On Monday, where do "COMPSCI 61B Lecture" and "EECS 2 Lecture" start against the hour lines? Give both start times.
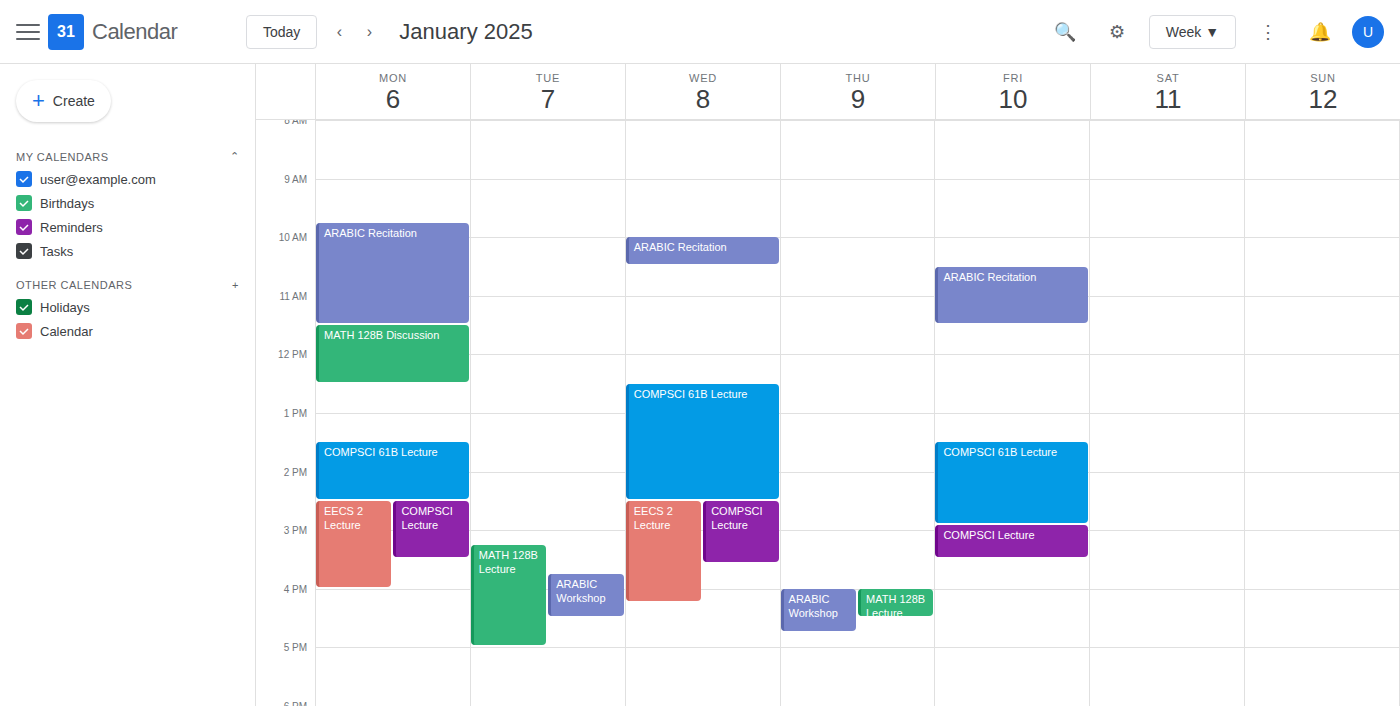
"COMPSCI 61B Lecture": 1:30 PM, halfway between the 1 PM and 2 PM lines. "EECS 2 Lecture": 2:30 PM, halfway between the 2 PM and 3 PM lines.